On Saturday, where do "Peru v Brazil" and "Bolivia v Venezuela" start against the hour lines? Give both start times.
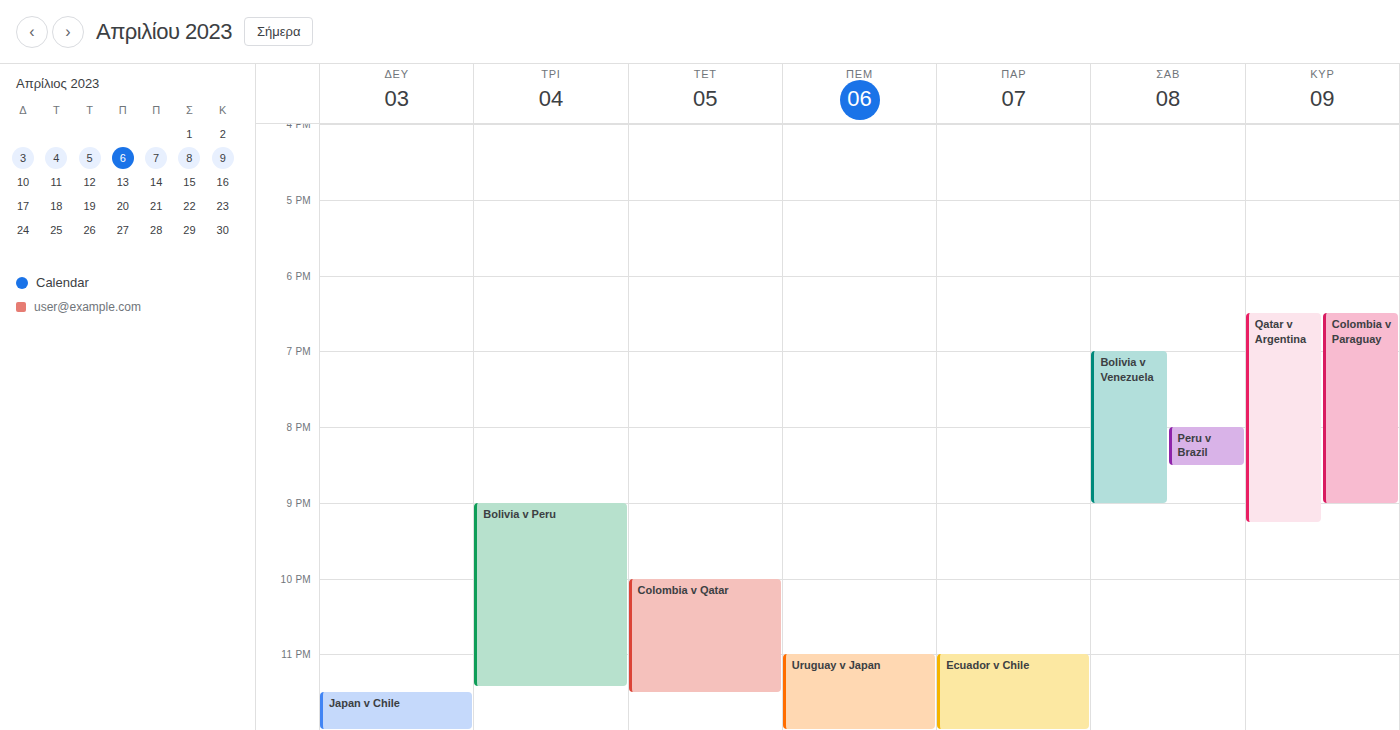
"Peru v Brazil": 8:00 PM, exactly on the 8 PM line. "Bolivia v Venezuela": 7:00 PM, exactly on the 7 PM line.